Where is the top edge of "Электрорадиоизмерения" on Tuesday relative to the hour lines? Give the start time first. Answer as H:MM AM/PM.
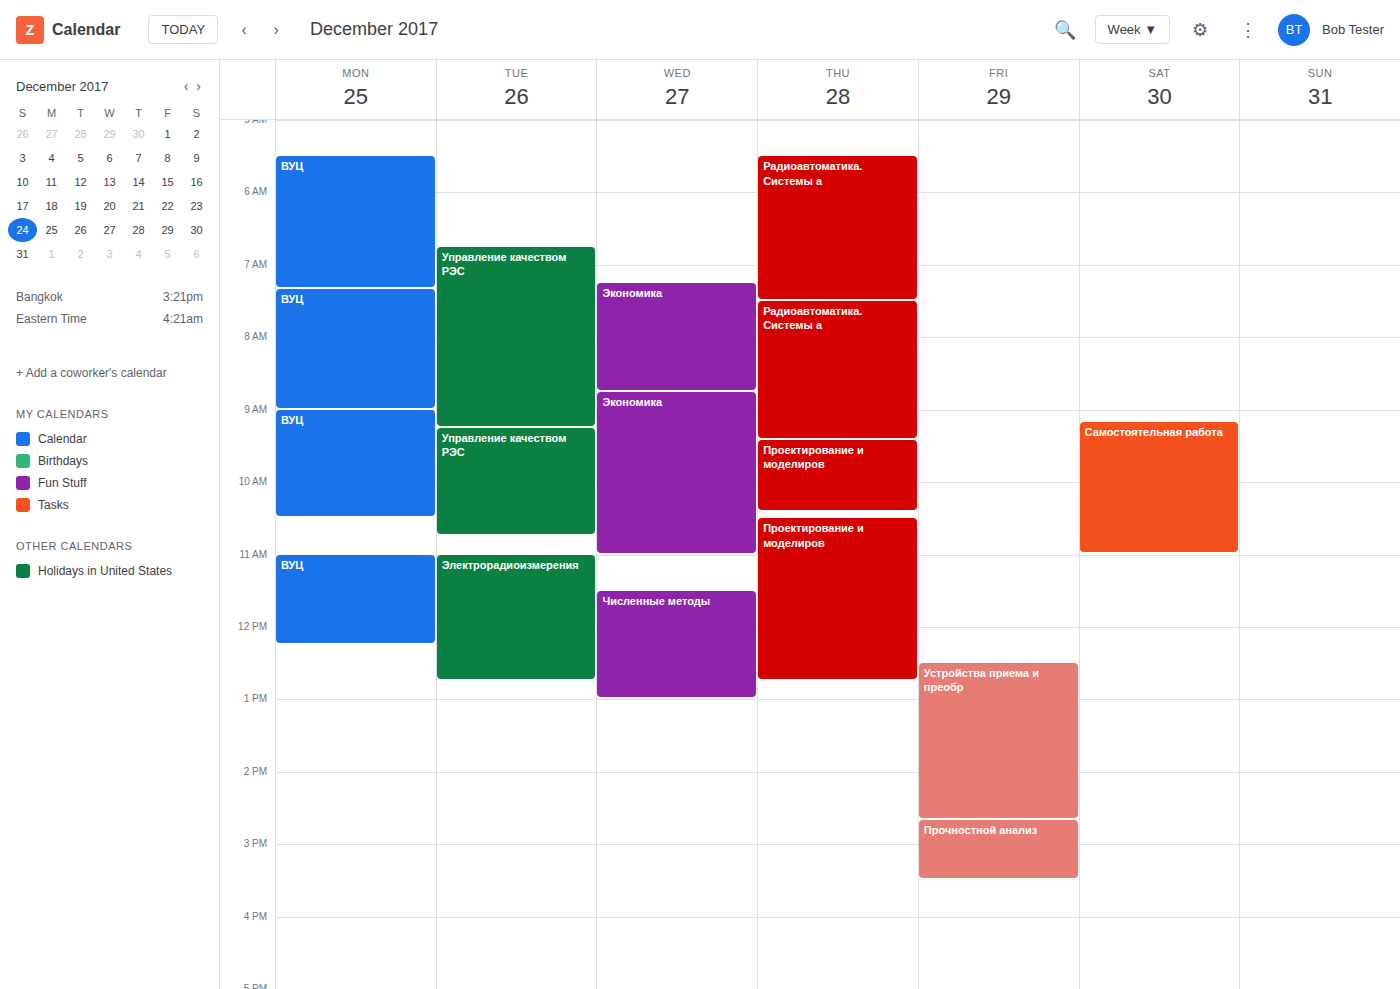
11:00 AM -- exactly on the 11 AM line.